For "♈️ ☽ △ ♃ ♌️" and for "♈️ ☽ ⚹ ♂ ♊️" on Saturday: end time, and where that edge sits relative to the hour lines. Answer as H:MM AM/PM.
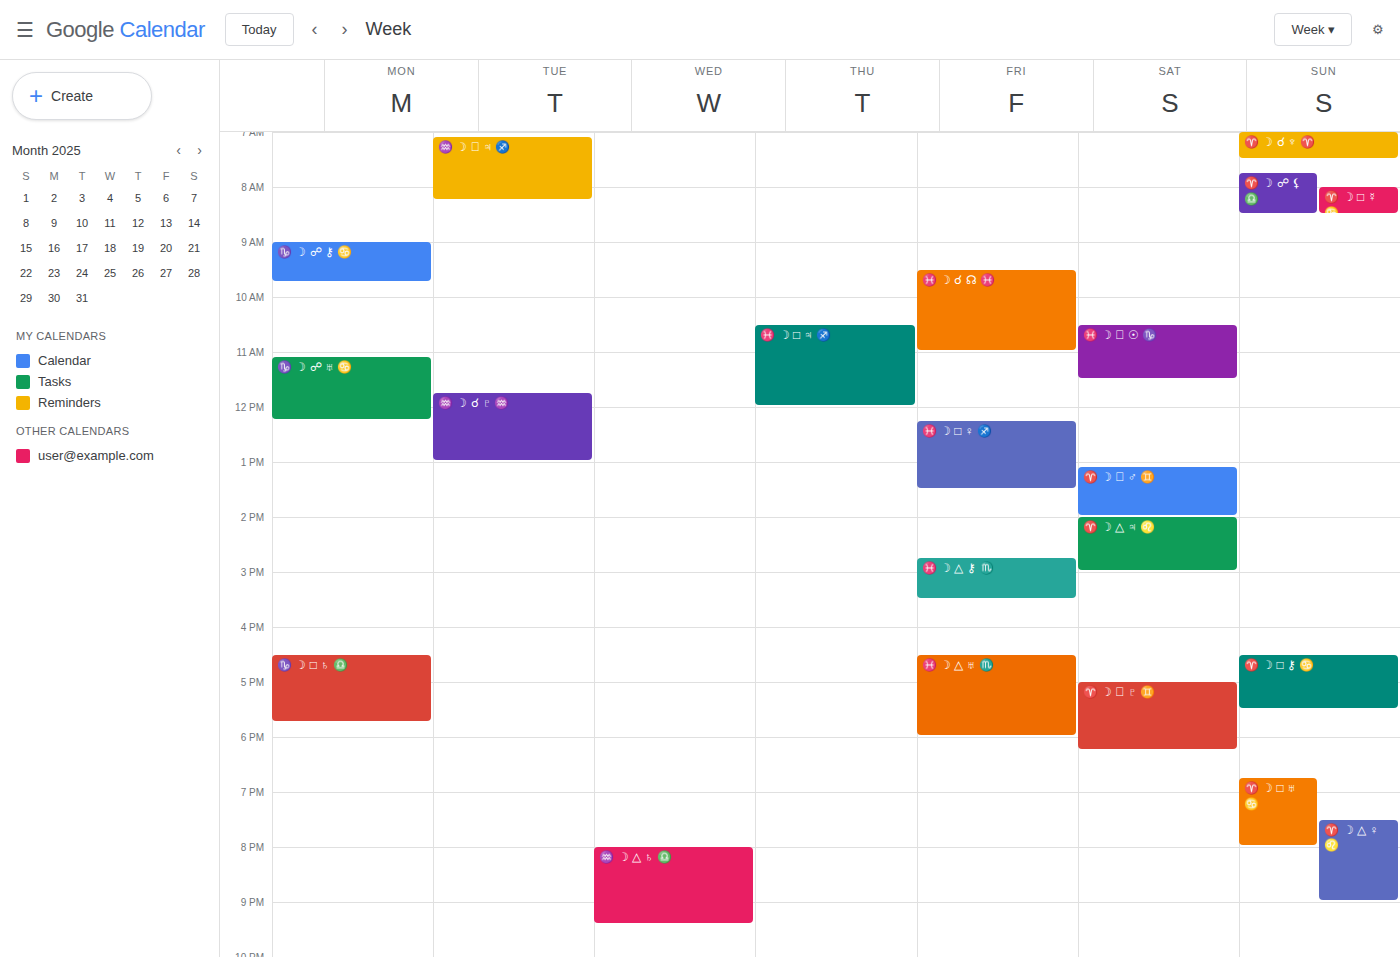
"♈️ ☽ △ ♃ ♌️": 3:00 PM, exactly on the 3 PM line. "♈️ ☽ ⚹ ♂ ♊️": 2:00 PM, exactly on the 2 PM line.